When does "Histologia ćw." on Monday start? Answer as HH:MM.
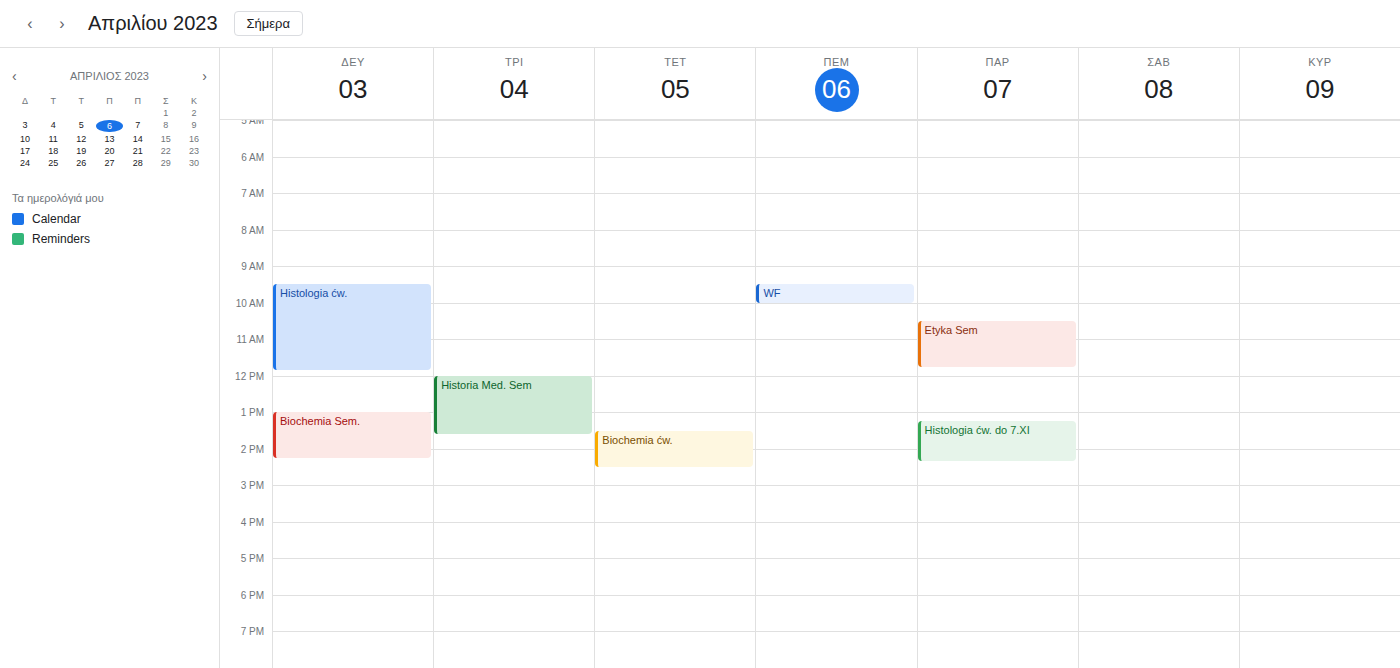
09:30